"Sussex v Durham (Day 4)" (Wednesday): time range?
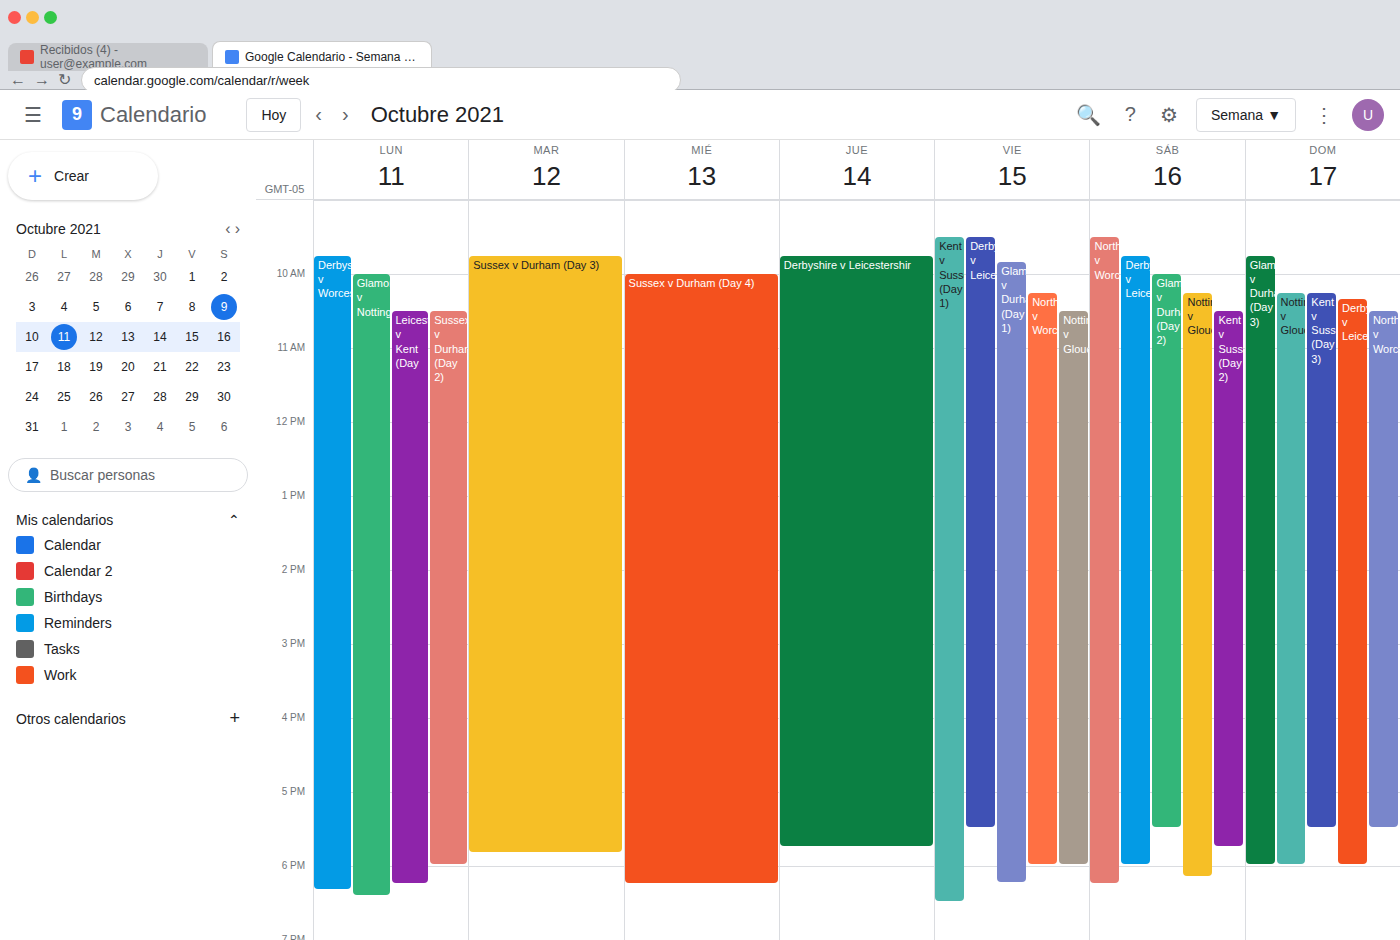
10:00 to 18:15